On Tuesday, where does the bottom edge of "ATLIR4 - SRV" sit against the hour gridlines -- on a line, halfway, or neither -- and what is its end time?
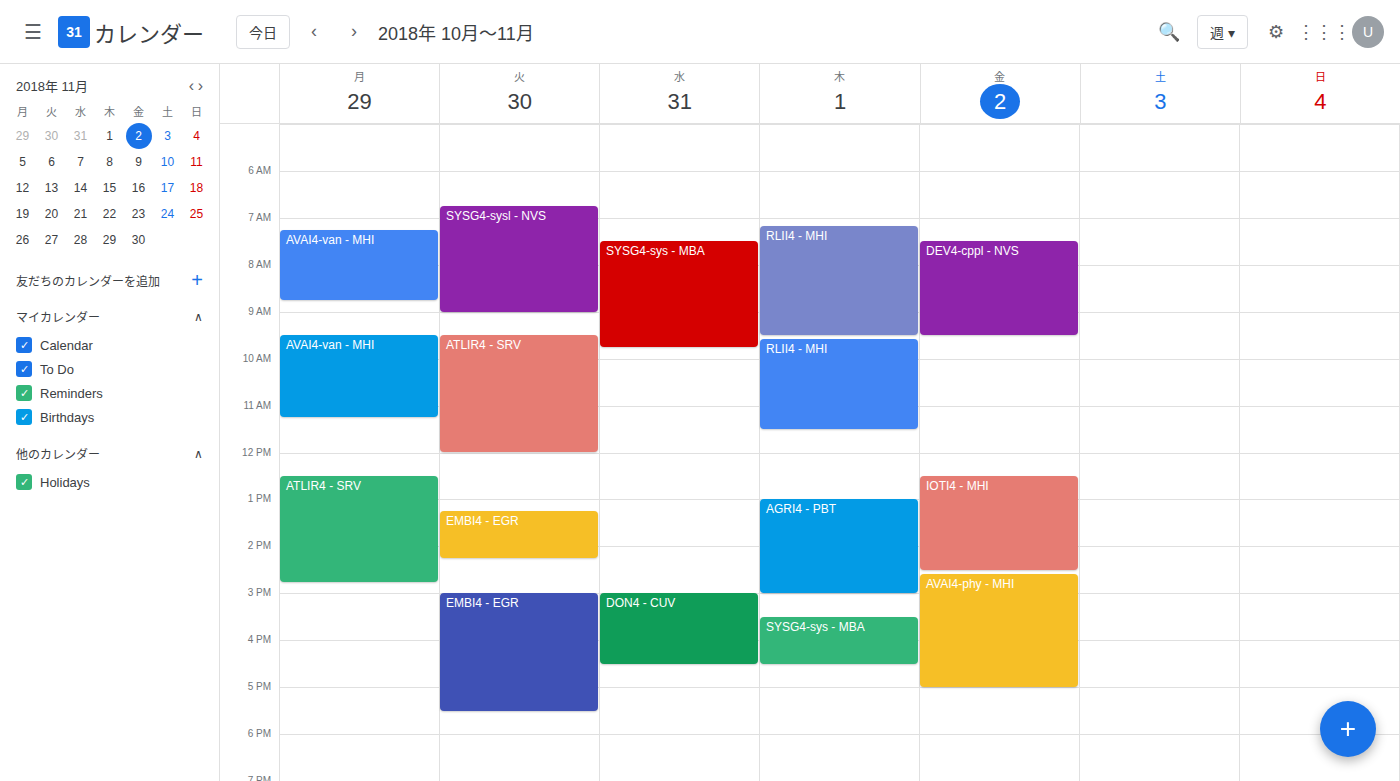
12:00 PM -- exactly on the 12 PM line.